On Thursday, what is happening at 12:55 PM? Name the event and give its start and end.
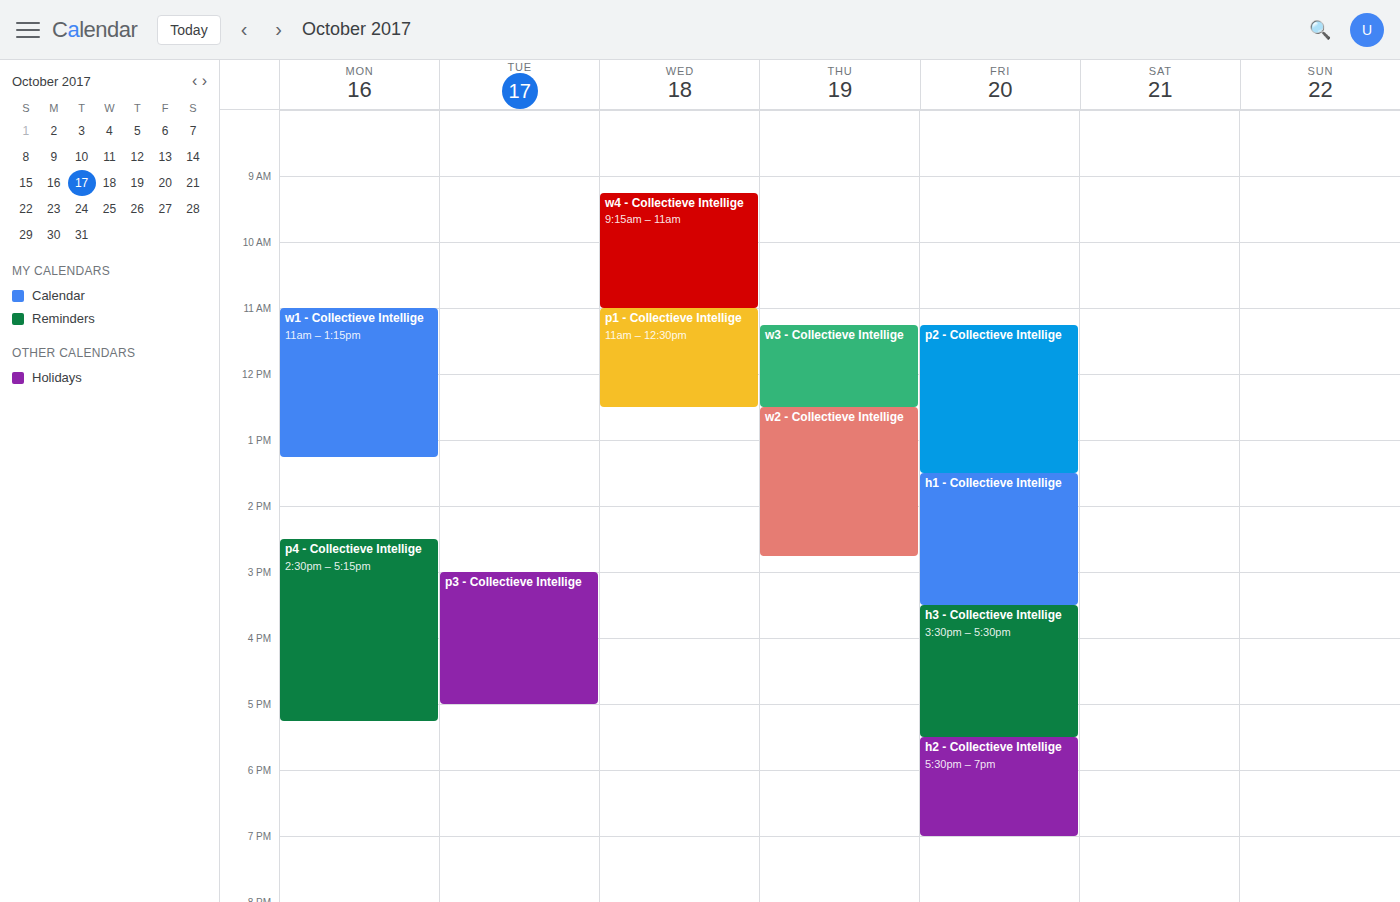
"w2 - Collectieve Intellige", 12:30 PM to 2:45 PM